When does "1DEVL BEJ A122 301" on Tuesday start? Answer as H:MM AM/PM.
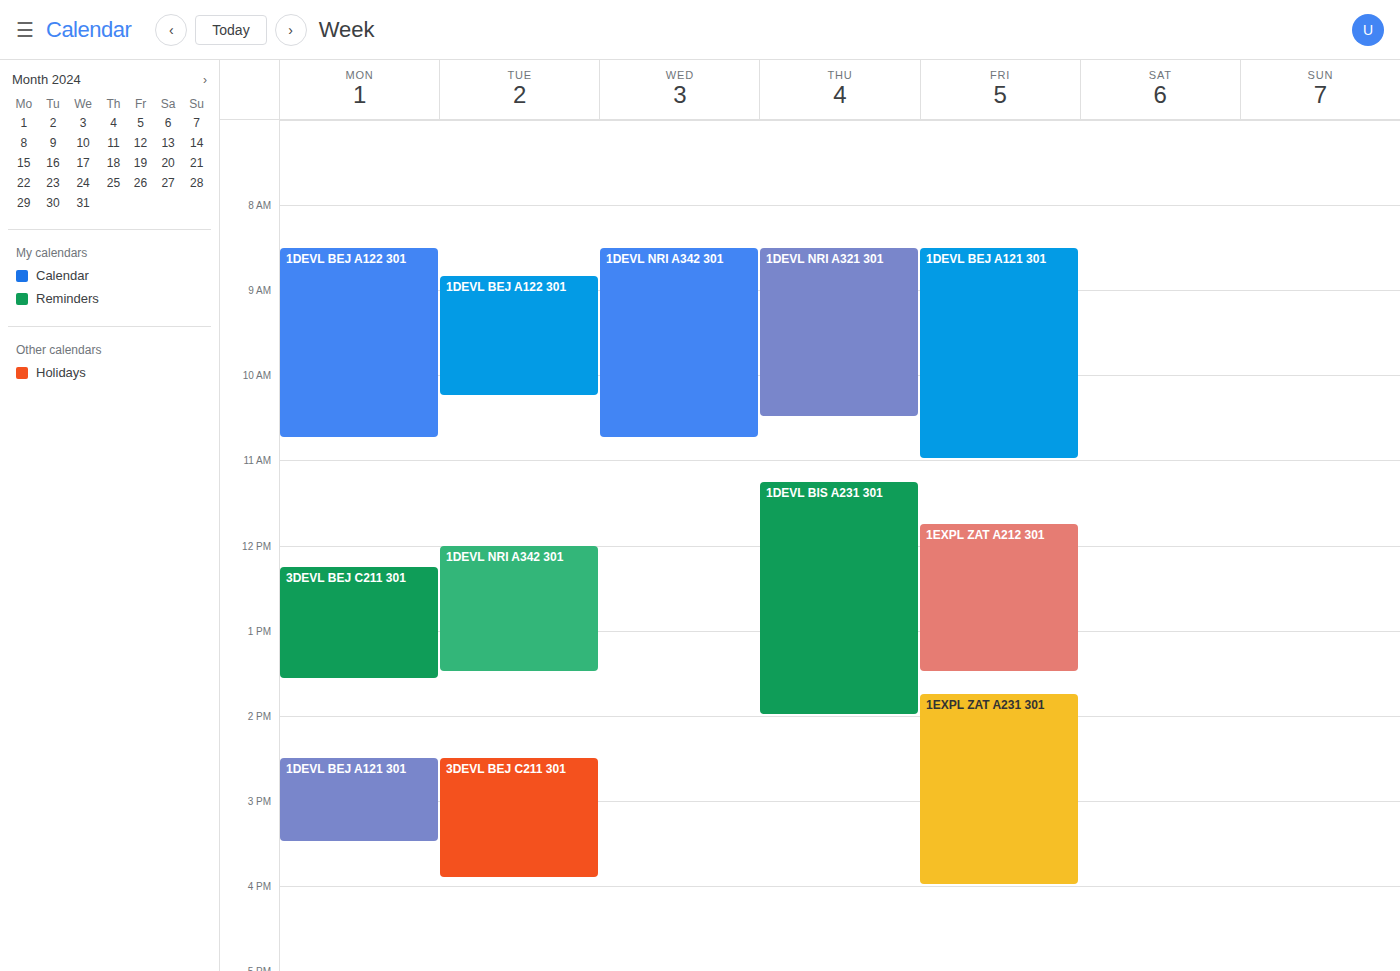
8:50 AM